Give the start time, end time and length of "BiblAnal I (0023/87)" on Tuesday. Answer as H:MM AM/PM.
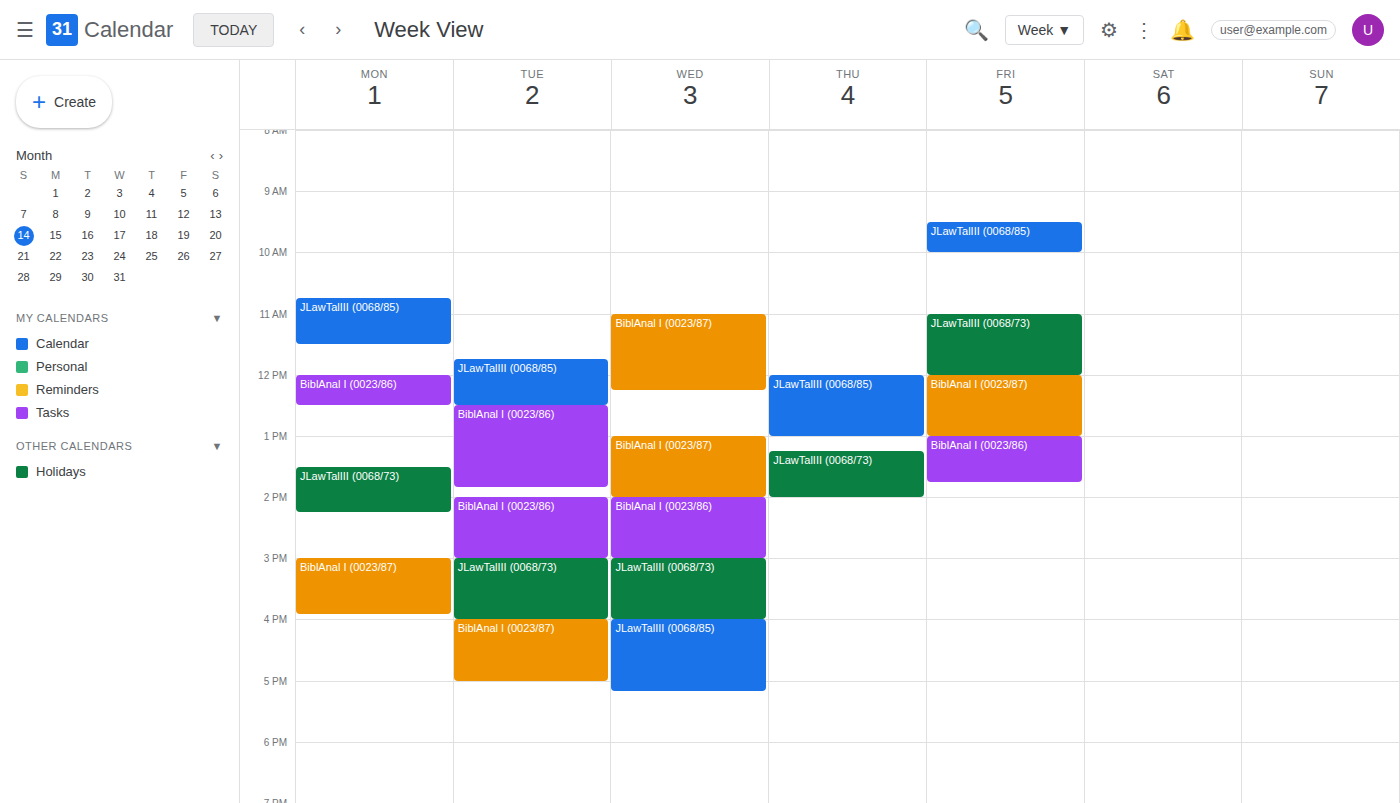
4:00 PM to 5:00 PM, 1 hour